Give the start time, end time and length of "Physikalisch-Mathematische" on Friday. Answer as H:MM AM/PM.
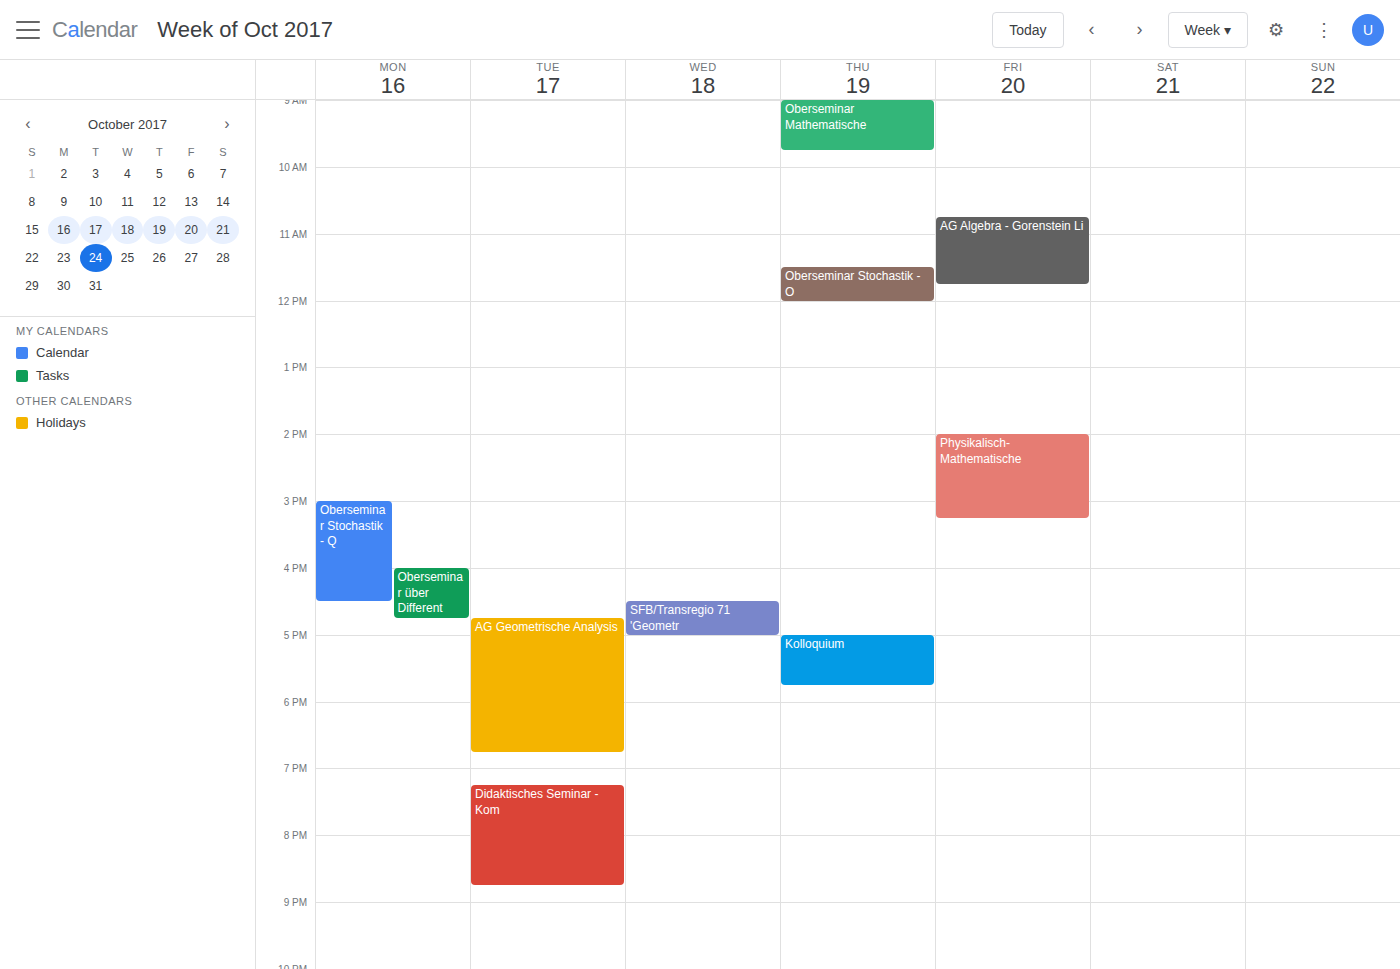
2:00 PM to 3:15 PM, 1 hour 15 minutes